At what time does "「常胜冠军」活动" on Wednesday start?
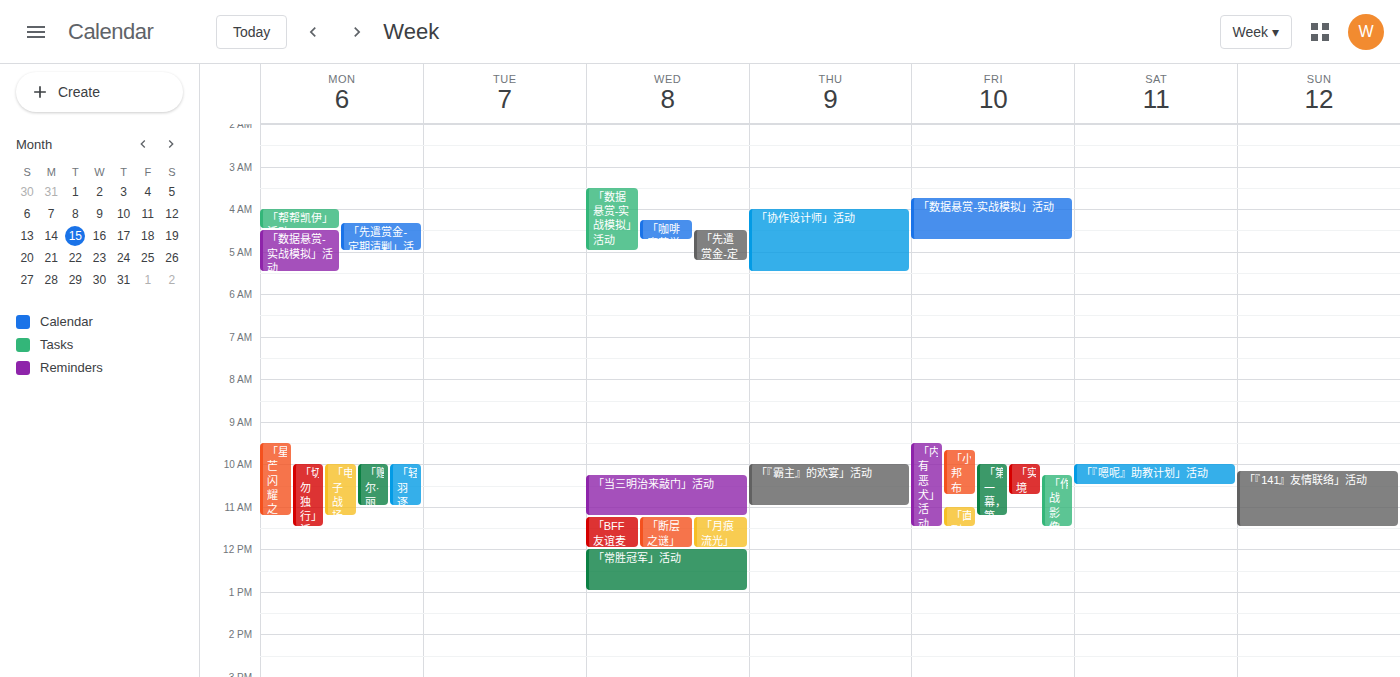
12:00 PM